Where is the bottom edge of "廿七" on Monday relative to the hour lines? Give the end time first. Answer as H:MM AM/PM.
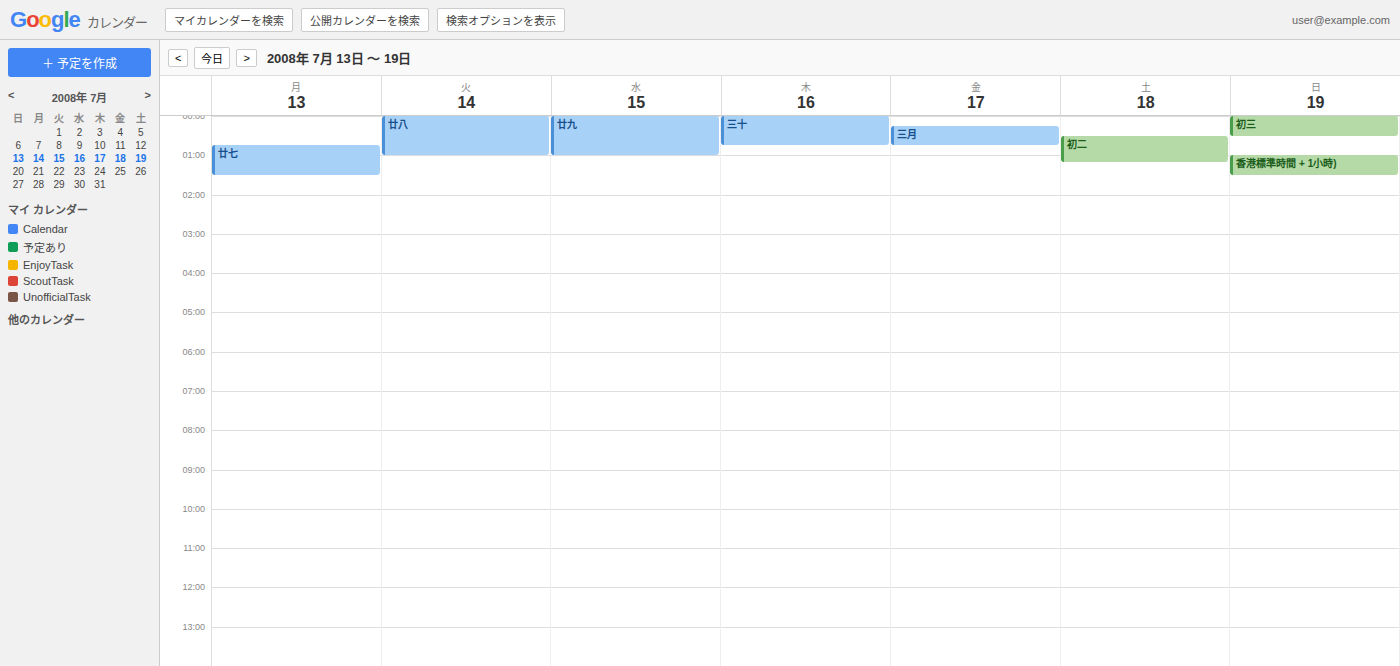
1:30 AM -- halfway between the 1 AM and 2 AM lines.